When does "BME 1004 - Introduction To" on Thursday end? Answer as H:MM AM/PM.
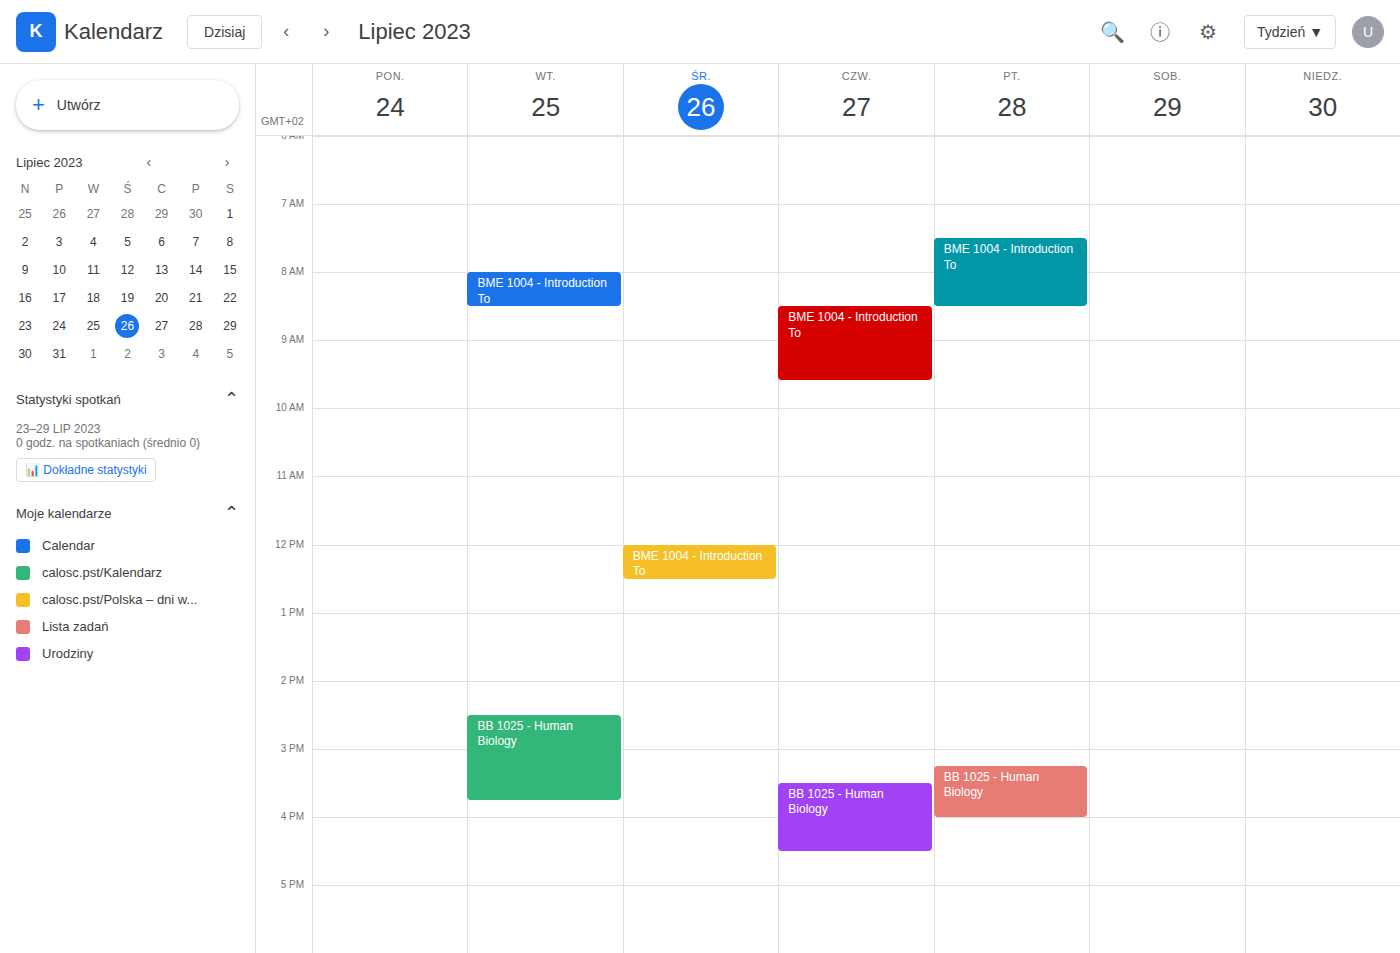
9:35 AM